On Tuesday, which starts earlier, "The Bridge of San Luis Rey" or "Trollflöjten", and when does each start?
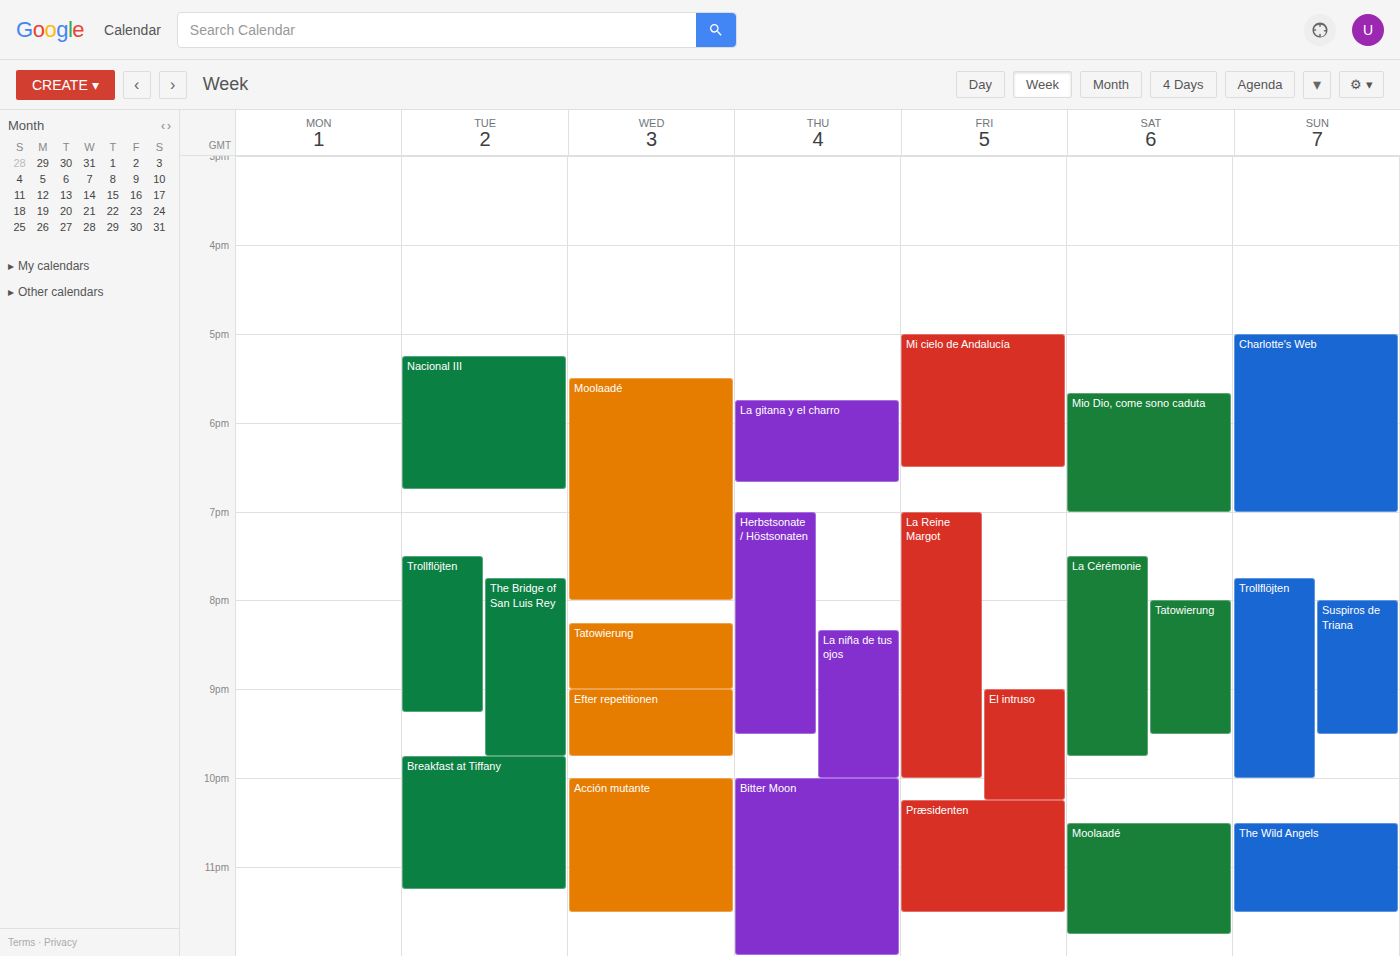
"Trollflöjten" 7:30 PM; "The Bridge of San Luis Rey" 7:45 PM.